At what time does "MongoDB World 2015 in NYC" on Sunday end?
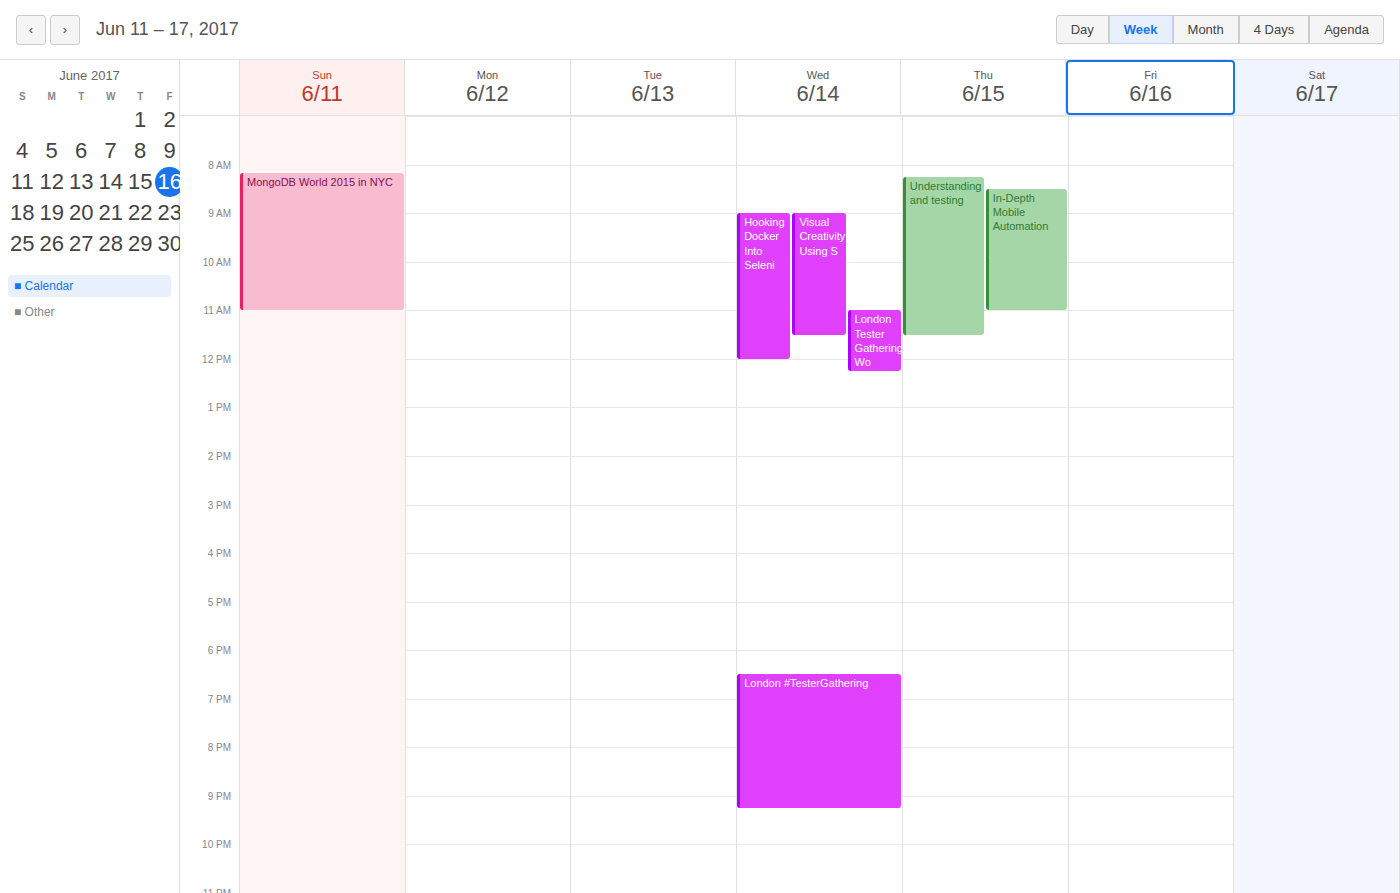
11:00 AM